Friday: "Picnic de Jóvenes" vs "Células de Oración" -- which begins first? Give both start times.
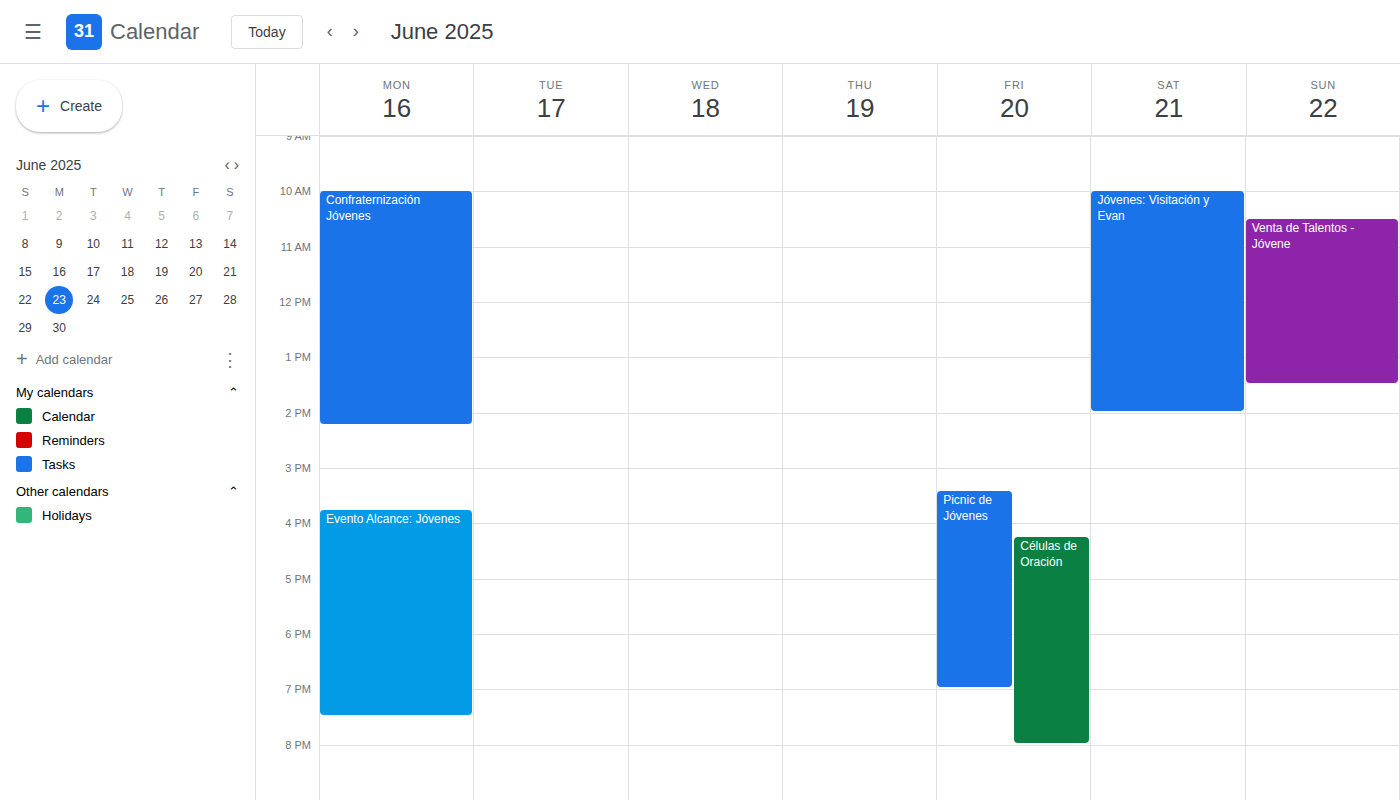
"Picnic de Jóvenes" 3:25 PM; "Células de Oración" 4:15 PM.